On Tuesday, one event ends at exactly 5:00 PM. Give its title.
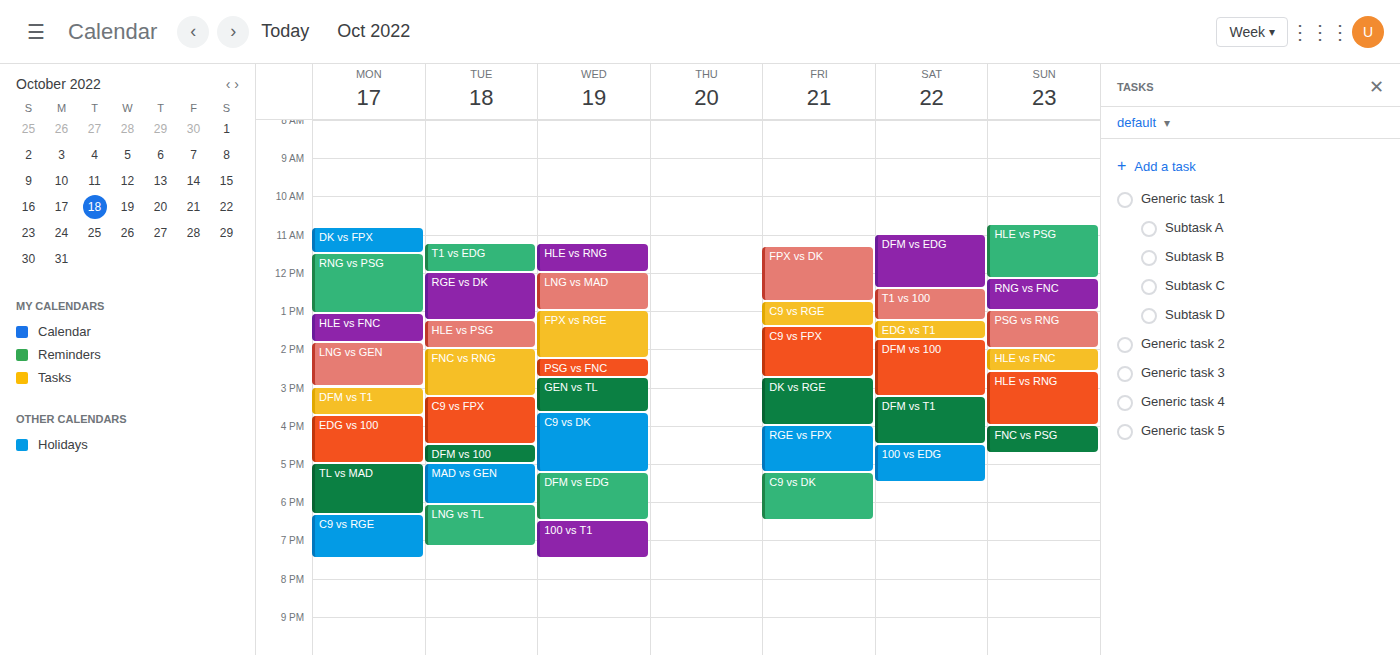
"DFM vs 100"